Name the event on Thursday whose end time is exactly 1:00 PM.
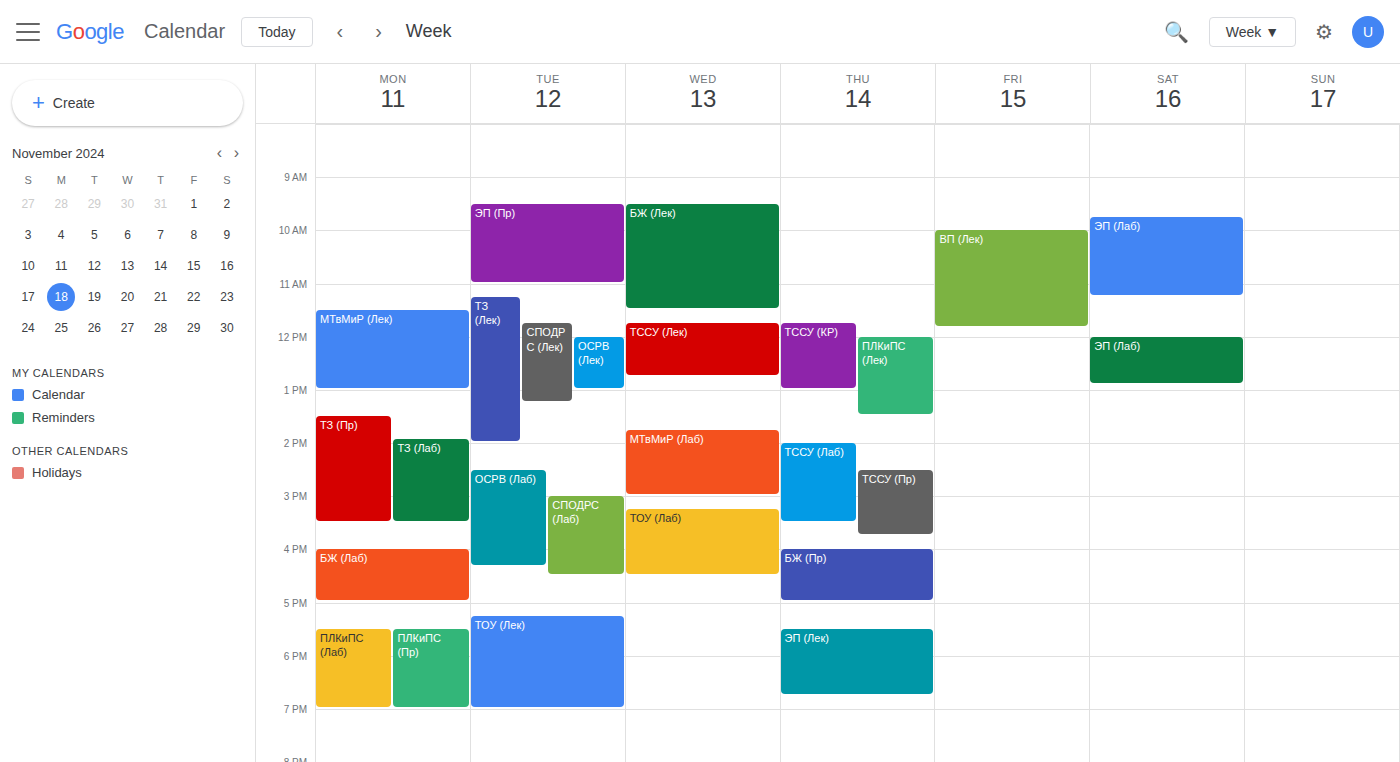
"ТССУ (КР)"